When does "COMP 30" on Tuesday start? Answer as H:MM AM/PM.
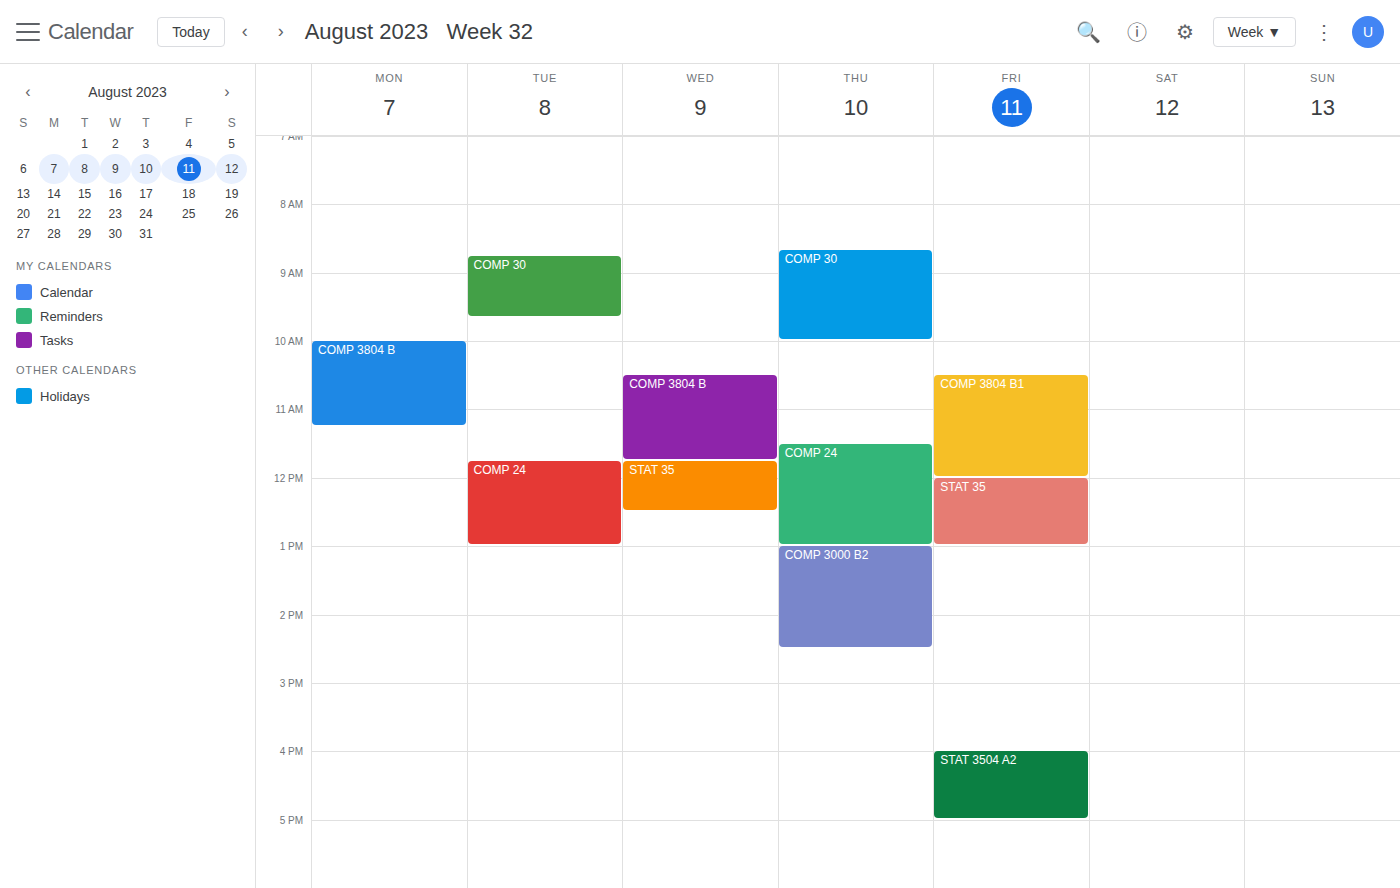
8:45 AM